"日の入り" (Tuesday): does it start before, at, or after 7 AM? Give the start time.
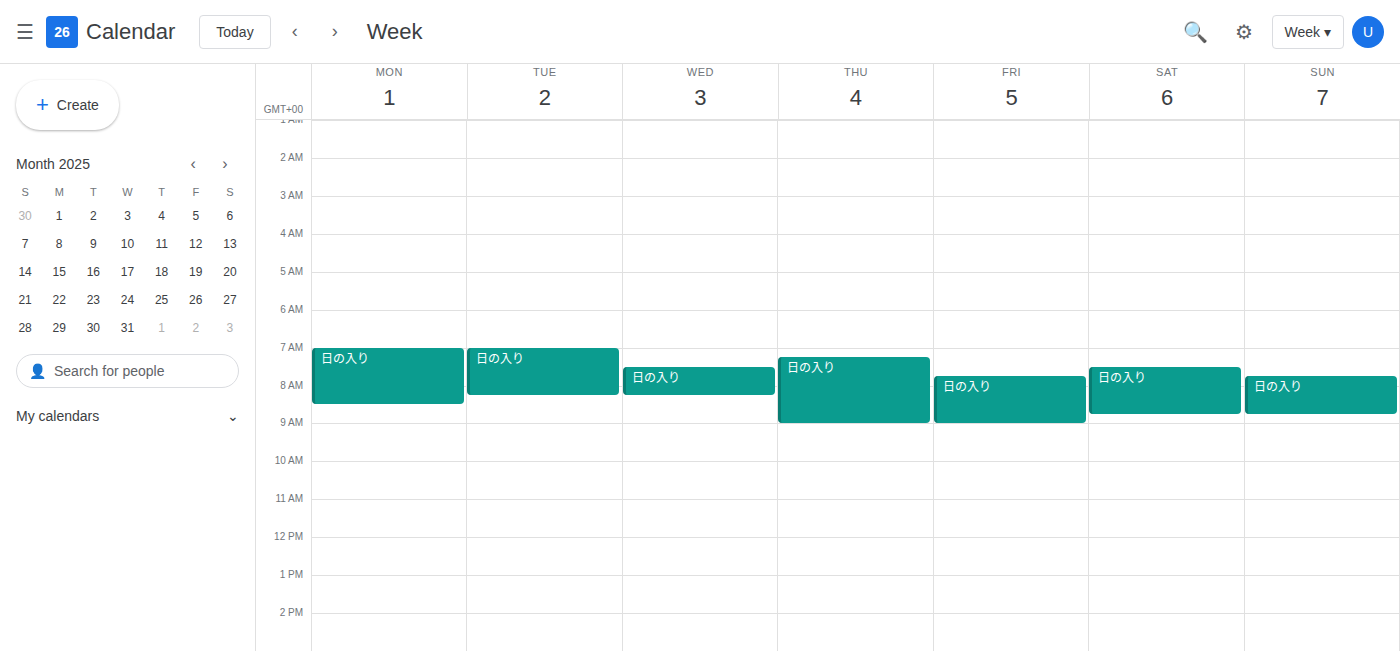
7:00 AM -- exactly at 7 AM, on the 7 AM line.